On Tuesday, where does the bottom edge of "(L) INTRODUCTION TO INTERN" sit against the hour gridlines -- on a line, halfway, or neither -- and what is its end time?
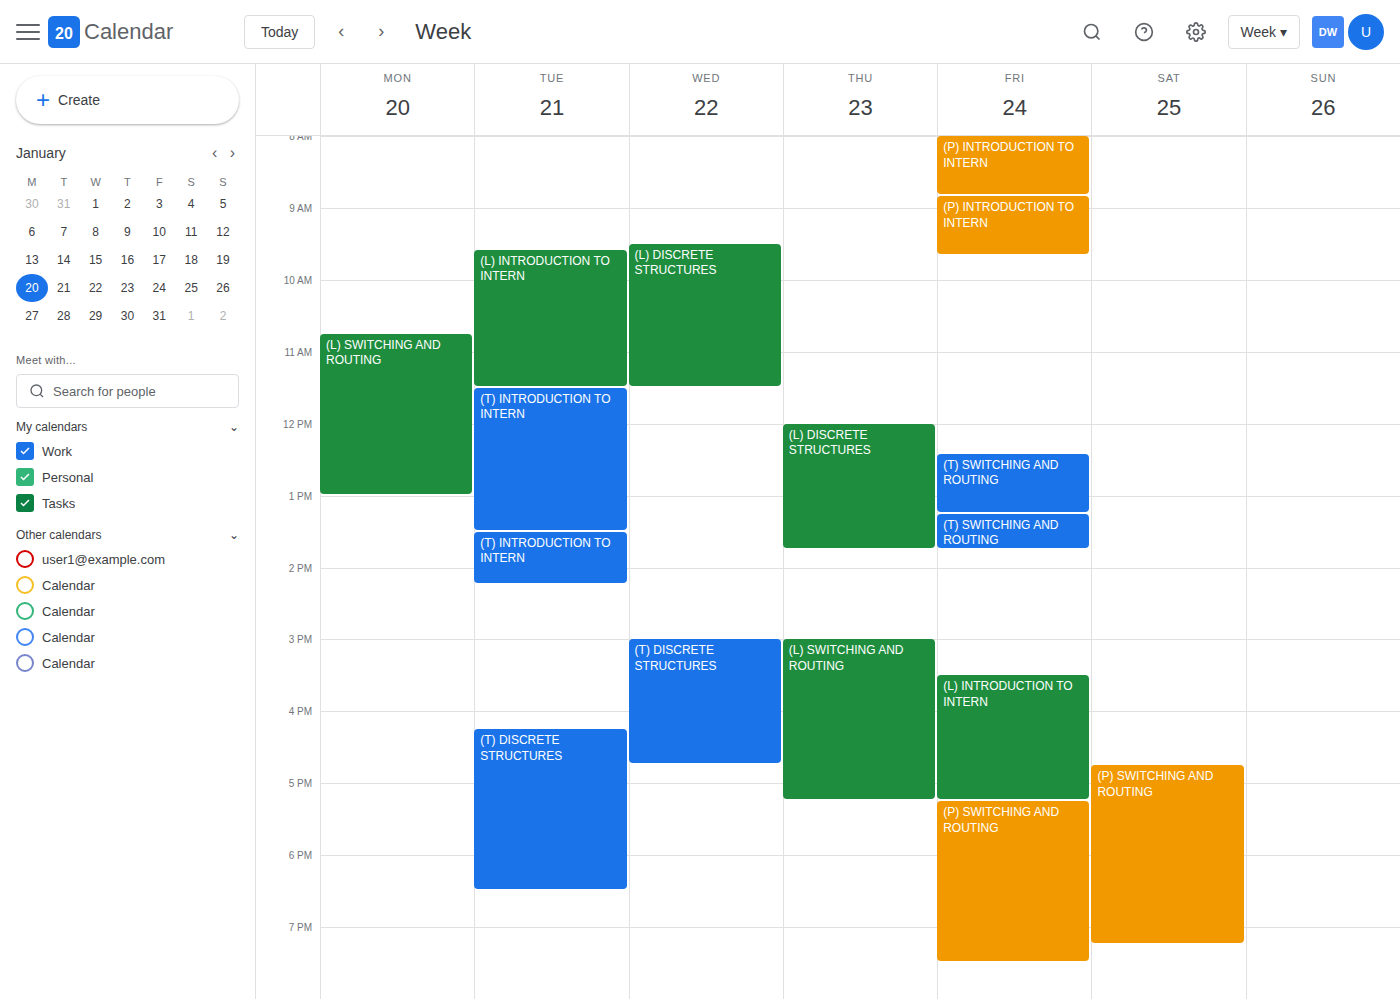
11:30 AM -- halfway between the 11 AM and 12 PM lines.